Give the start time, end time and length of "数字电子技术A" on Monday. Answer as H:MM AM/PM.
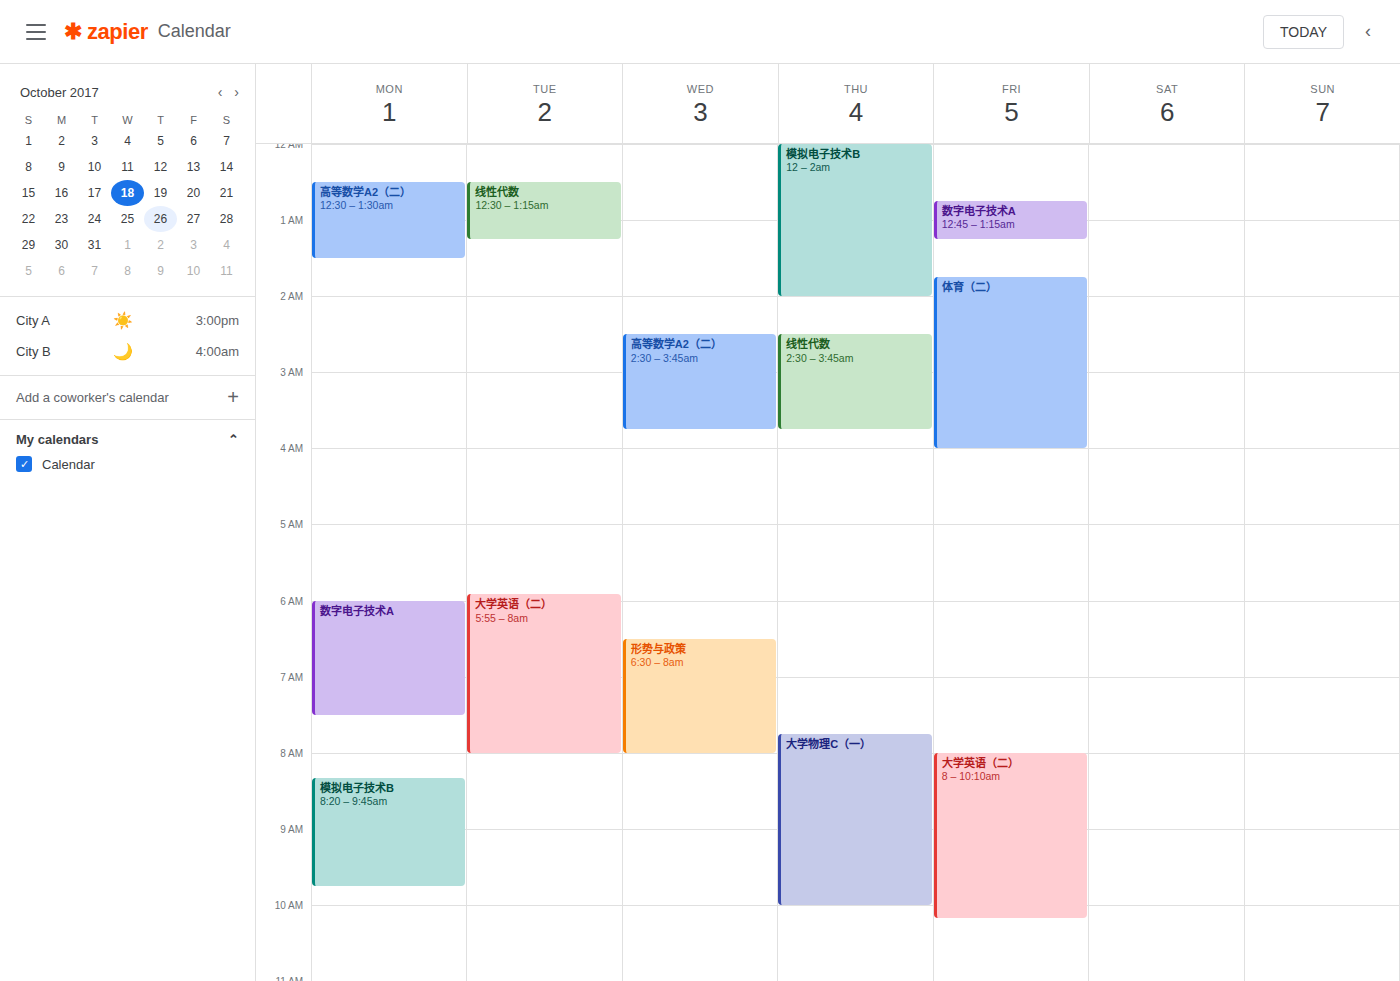
6:00 AM to 7:30 AM, 1 hour 30 minutes